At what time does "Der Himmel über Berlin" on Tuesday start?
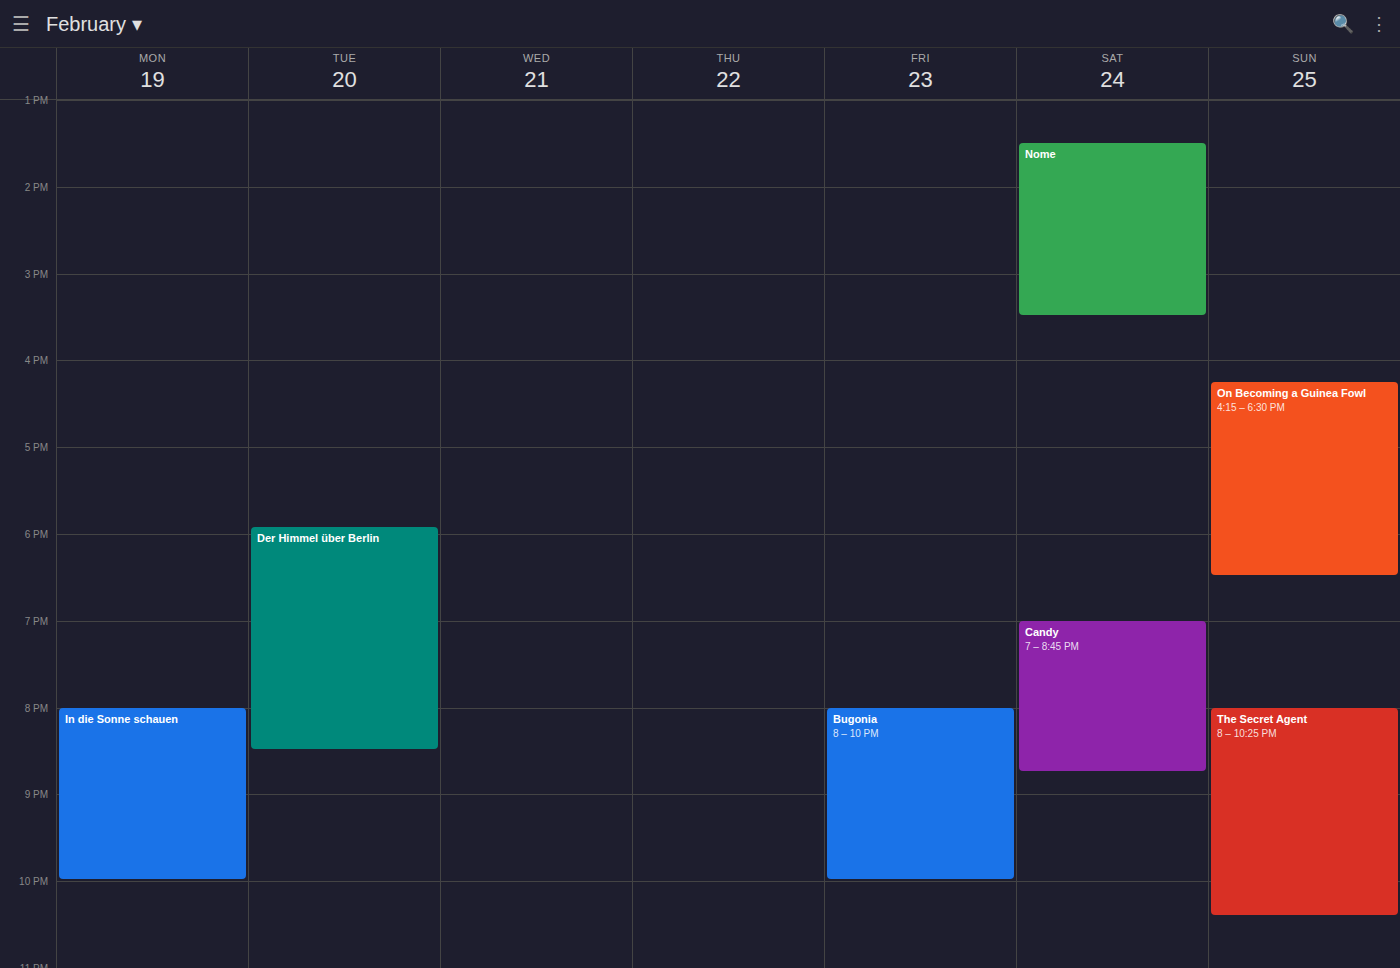
5:55 PM